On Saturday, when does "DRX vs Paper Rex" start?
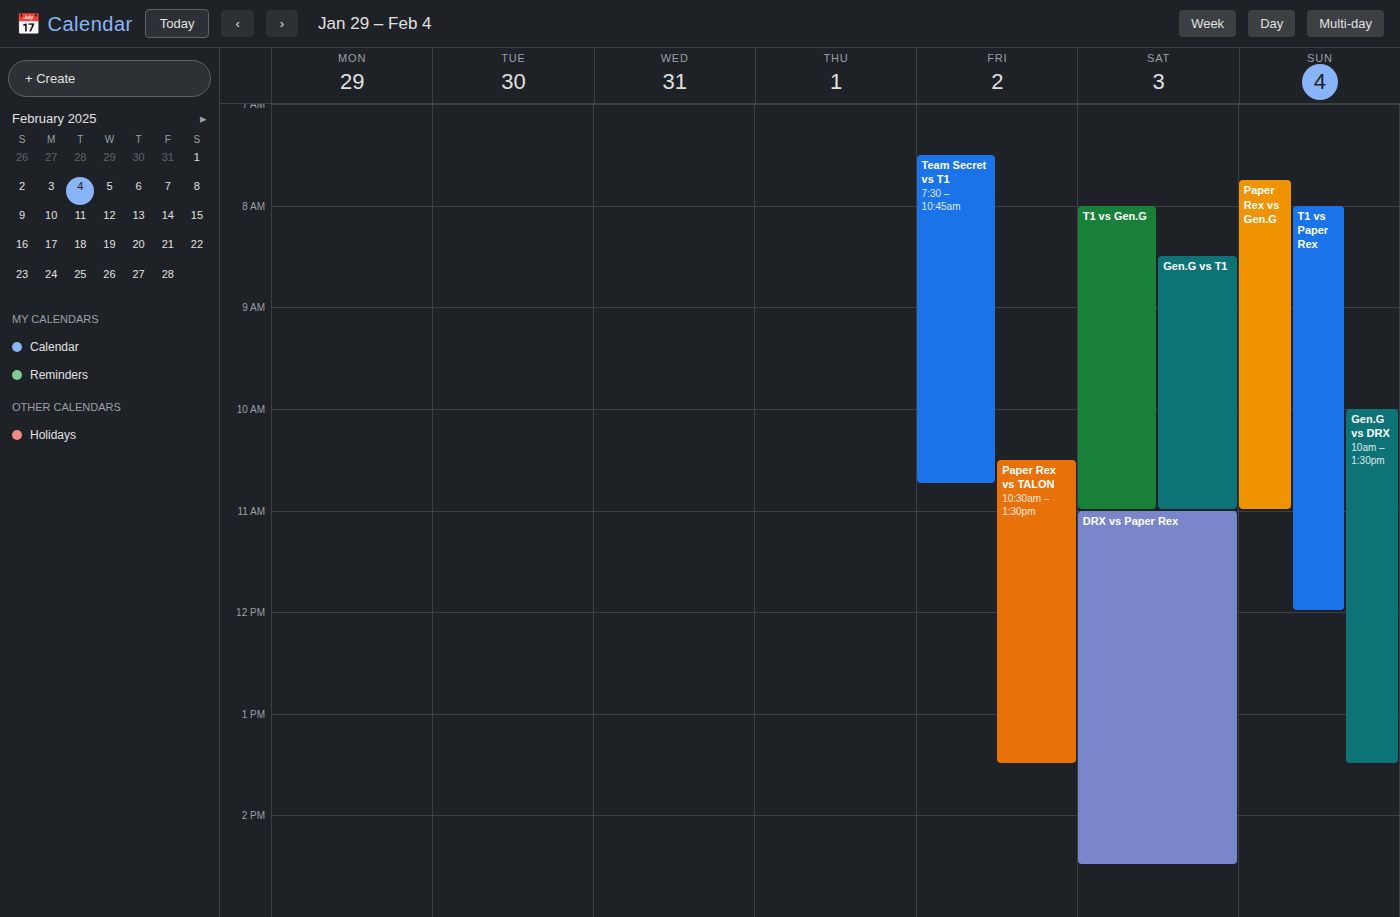
11:00 AM